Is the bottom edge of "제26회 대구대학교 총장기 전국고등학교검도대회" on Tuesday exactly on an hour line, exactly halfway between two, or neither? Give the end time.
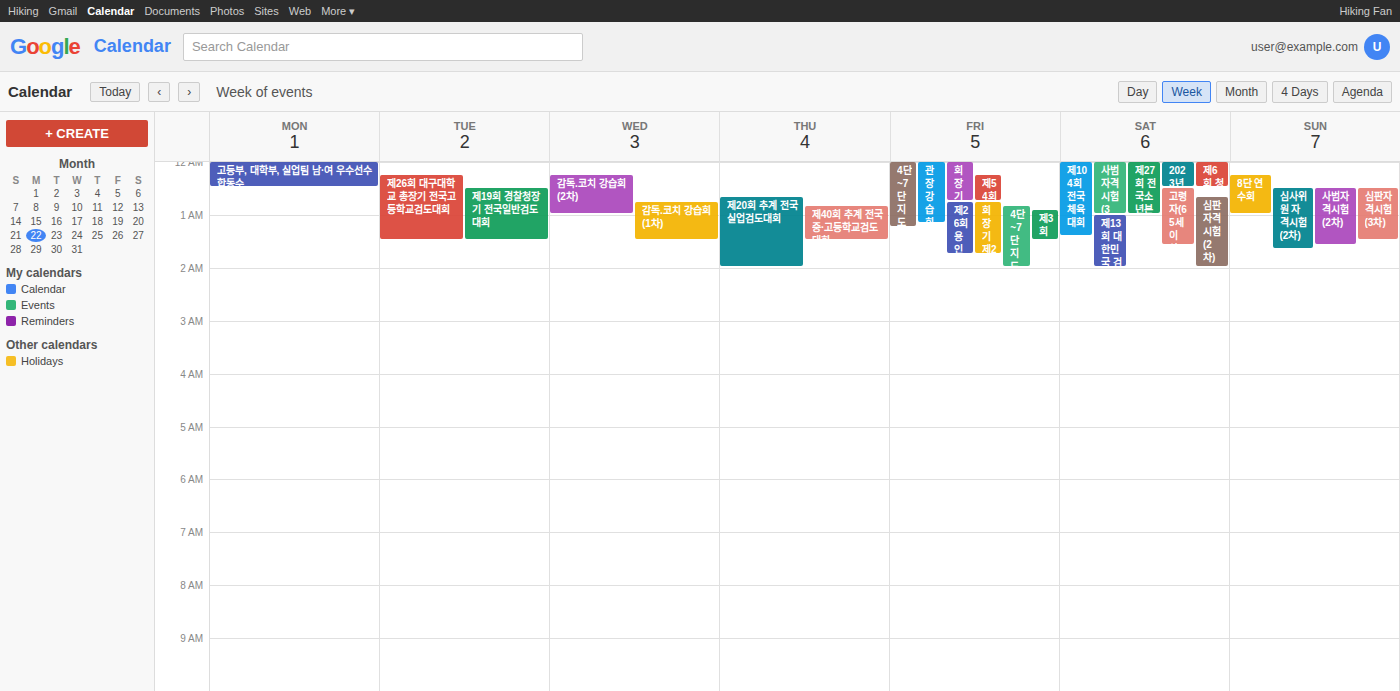
1:30 AM -- halfway between the 1 AM and 2 AM lines.